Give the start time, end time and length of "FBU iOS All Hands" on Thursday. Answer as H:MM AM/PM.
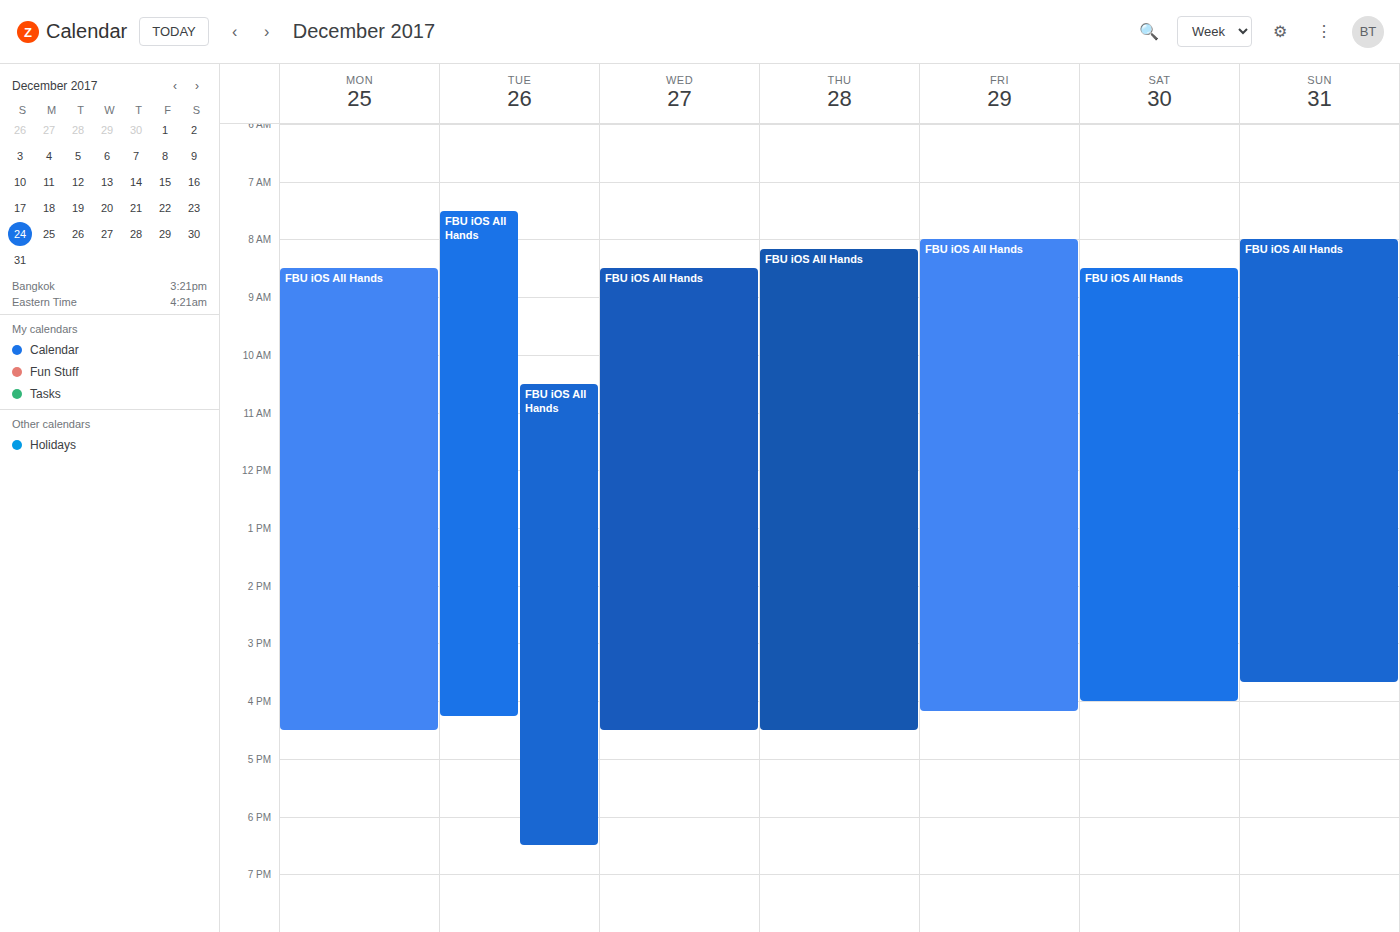
8:10 AM to 4:30 PM, 8 hours 20 minutes